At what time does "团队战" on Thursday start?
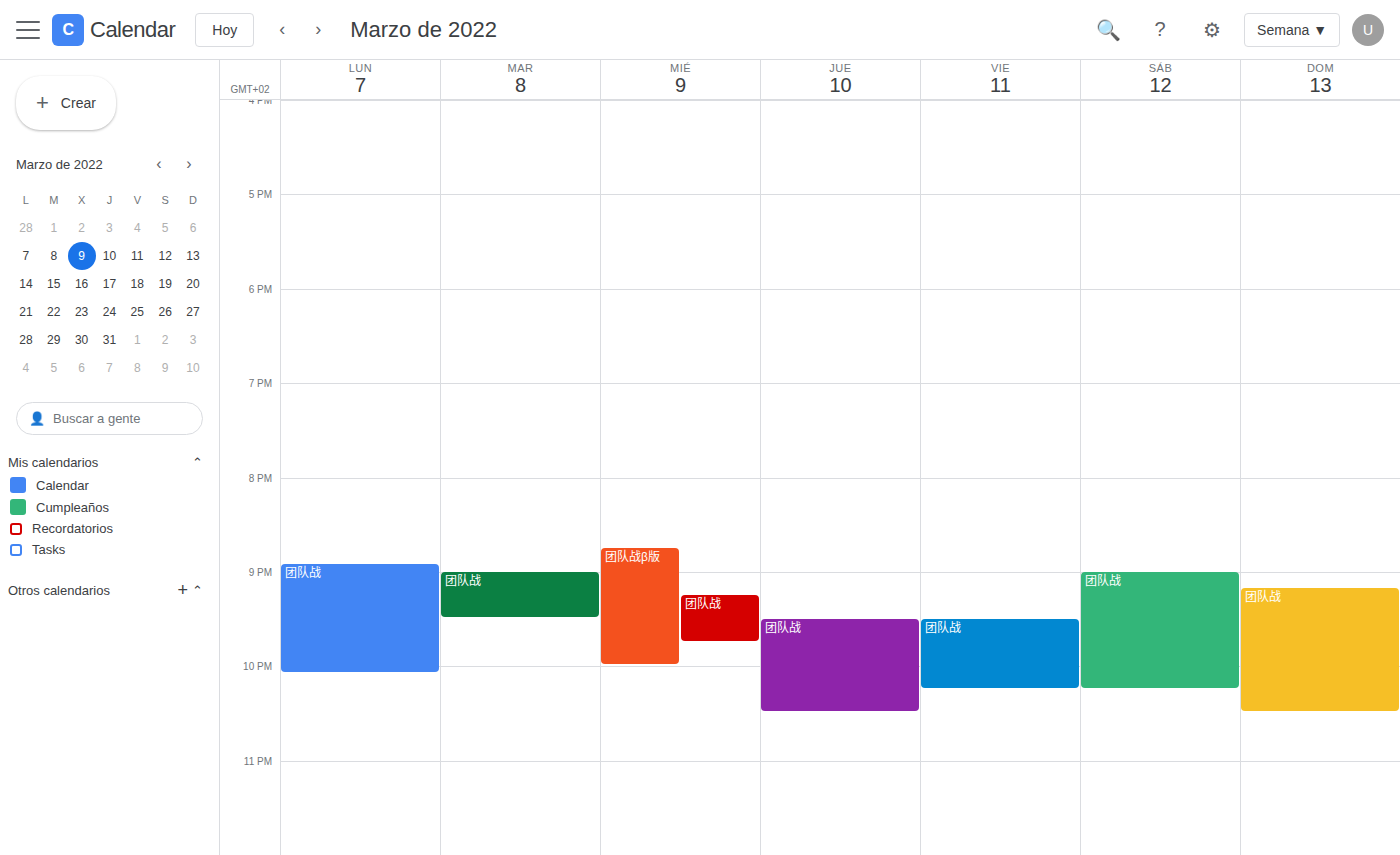
9:30 PM